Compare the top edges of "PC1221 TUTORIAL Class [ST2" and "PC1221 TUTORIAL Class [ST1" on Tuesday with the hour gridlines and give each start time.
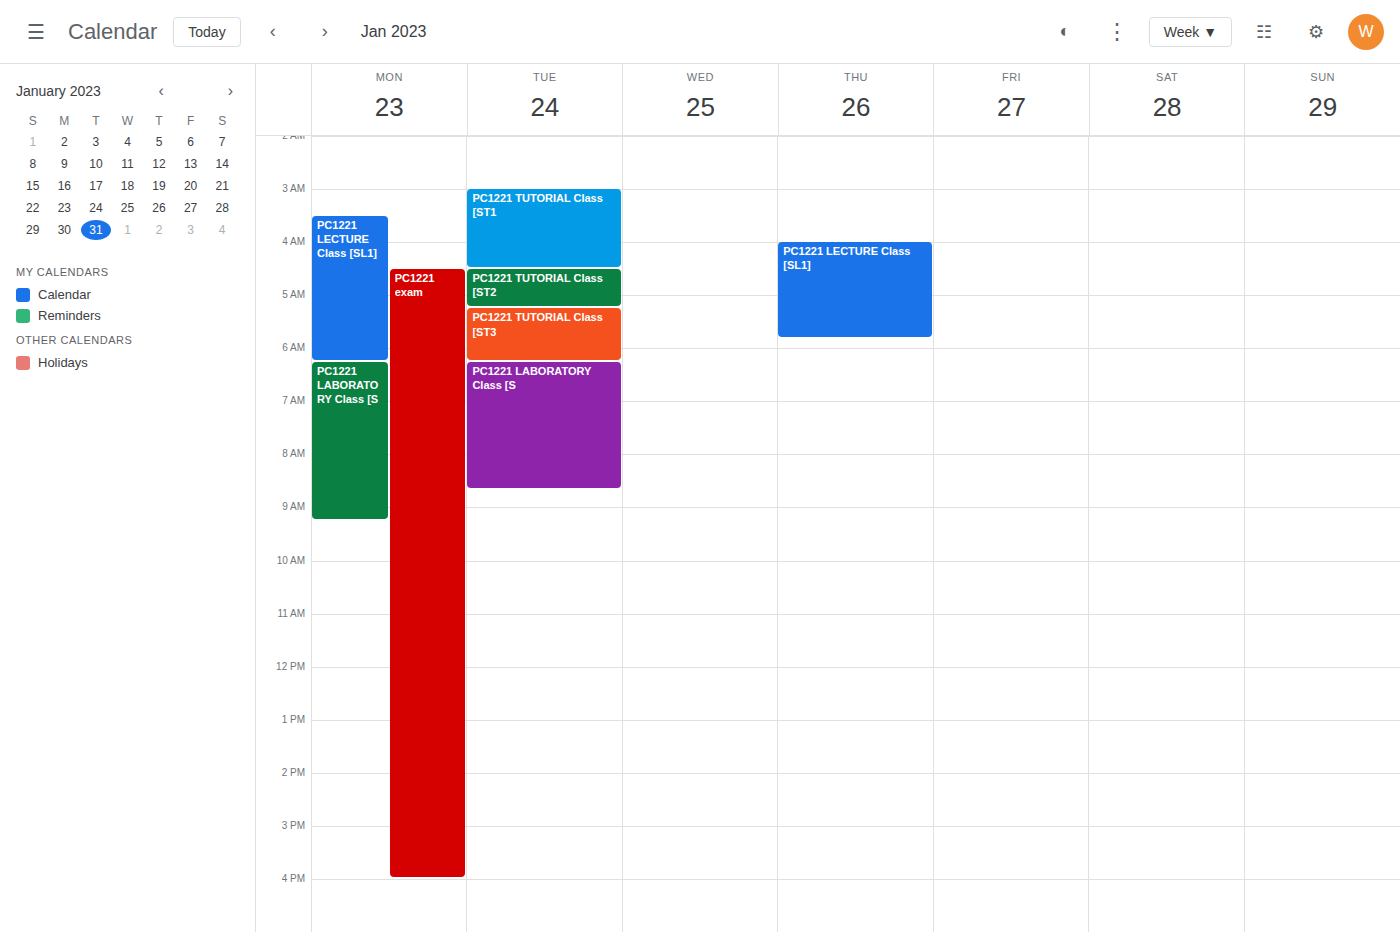
"PC1221 TUTORIAL Class [ST2": 4:30 AM, halfway between the 4 AM and 5 AM lines. "PC1221 TUTORIAL Class [ST1": 3:00 AM, exactly on the 3 AM line.